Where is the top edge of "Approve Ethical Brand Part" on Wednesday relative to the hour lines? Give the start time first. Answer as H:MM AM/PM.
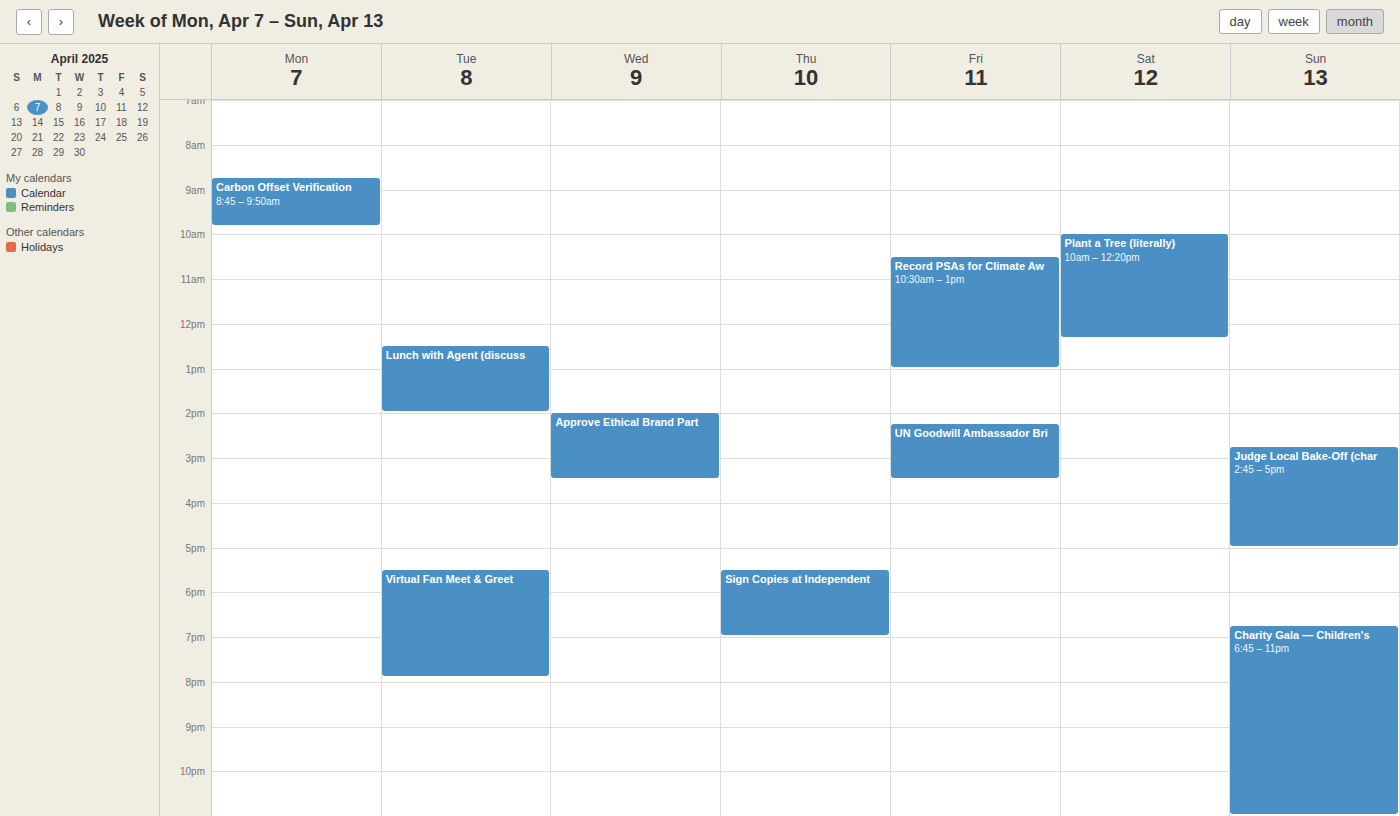
2:00 PM -- exactly on the 2 PM line.